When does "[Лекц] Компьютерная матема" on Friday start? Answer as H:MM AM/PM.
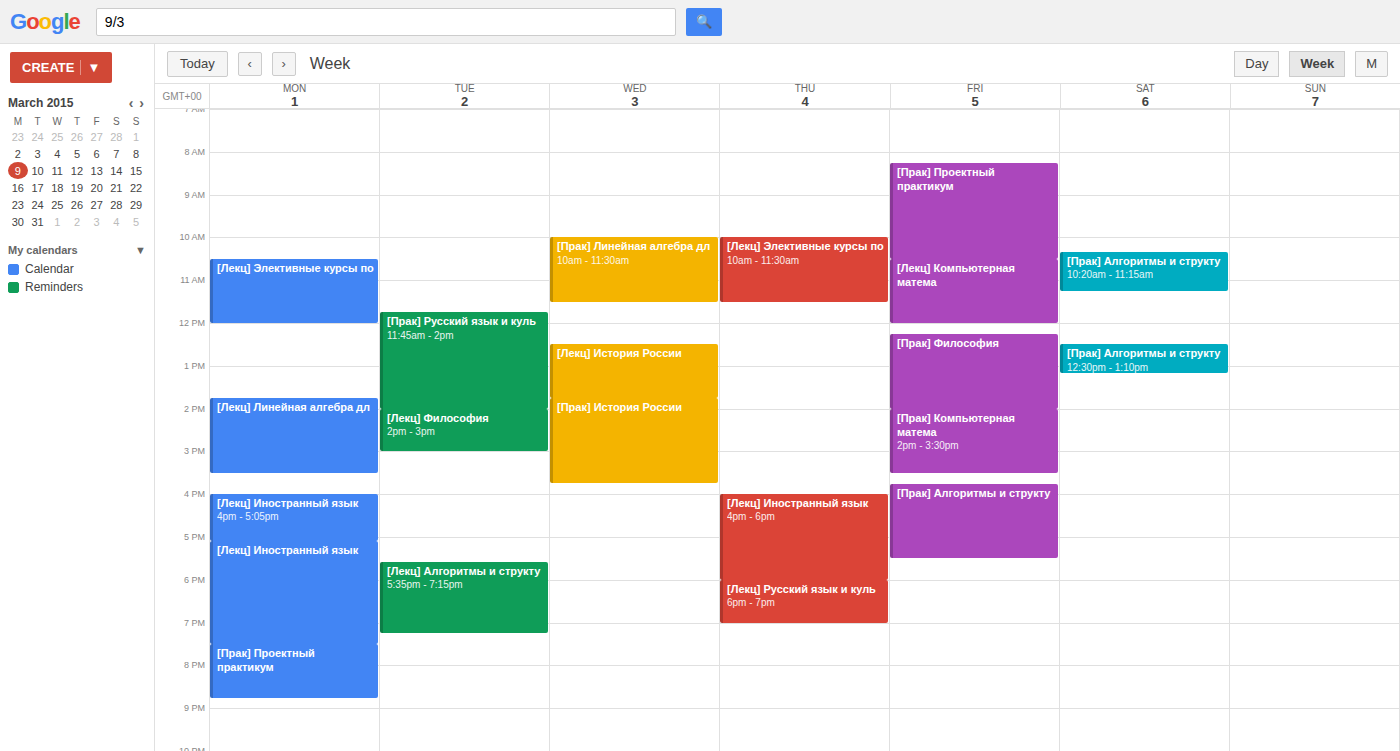
10:30 AM